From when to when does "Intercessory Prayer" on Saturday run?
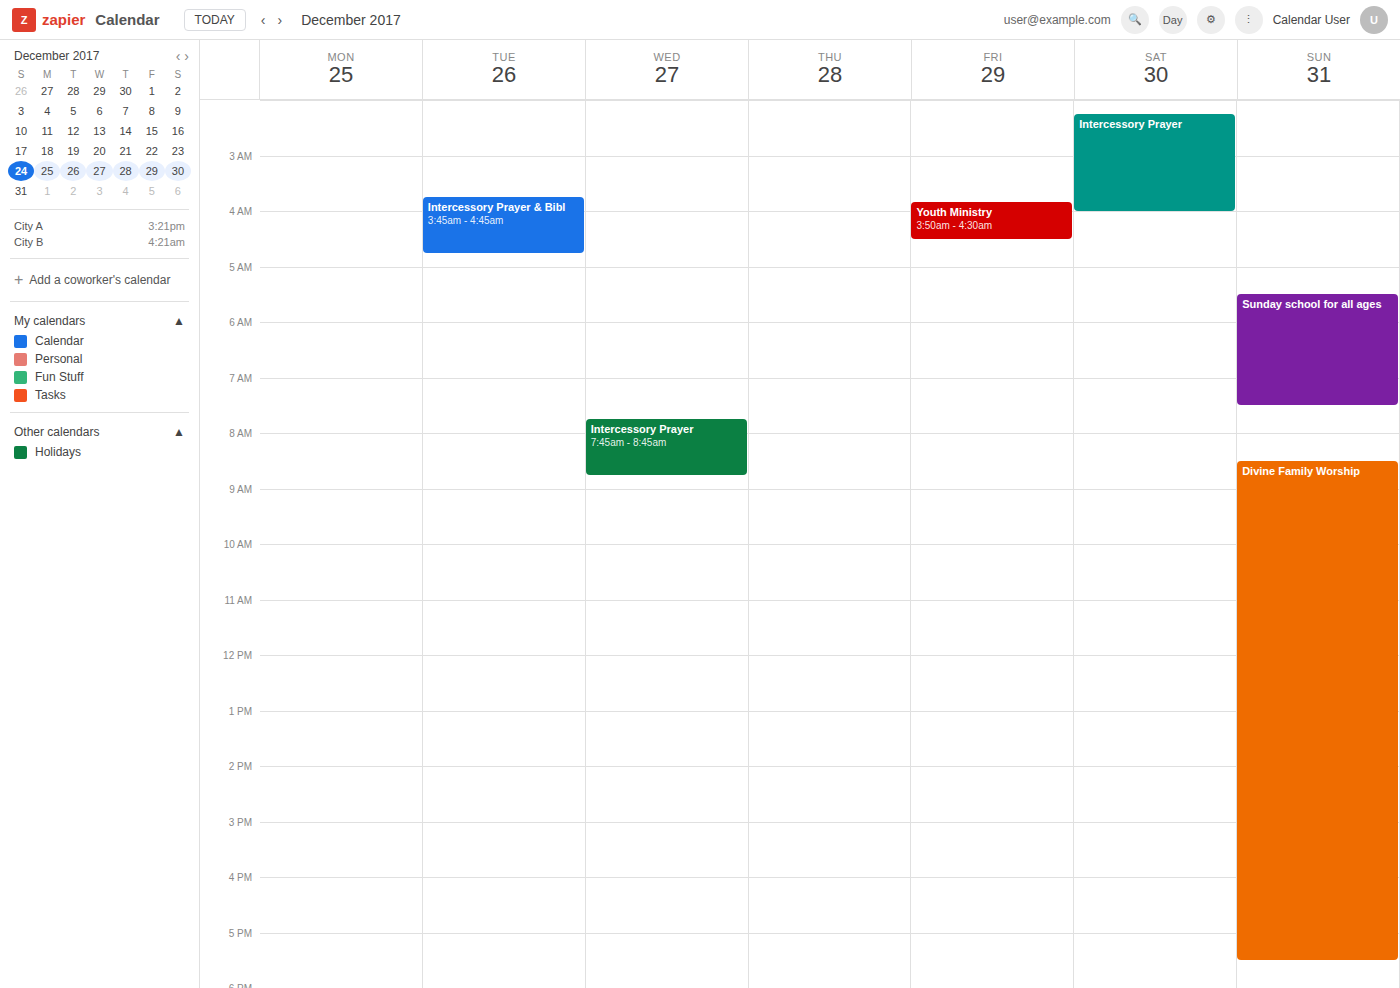
2:15 AM to 4:00 AM